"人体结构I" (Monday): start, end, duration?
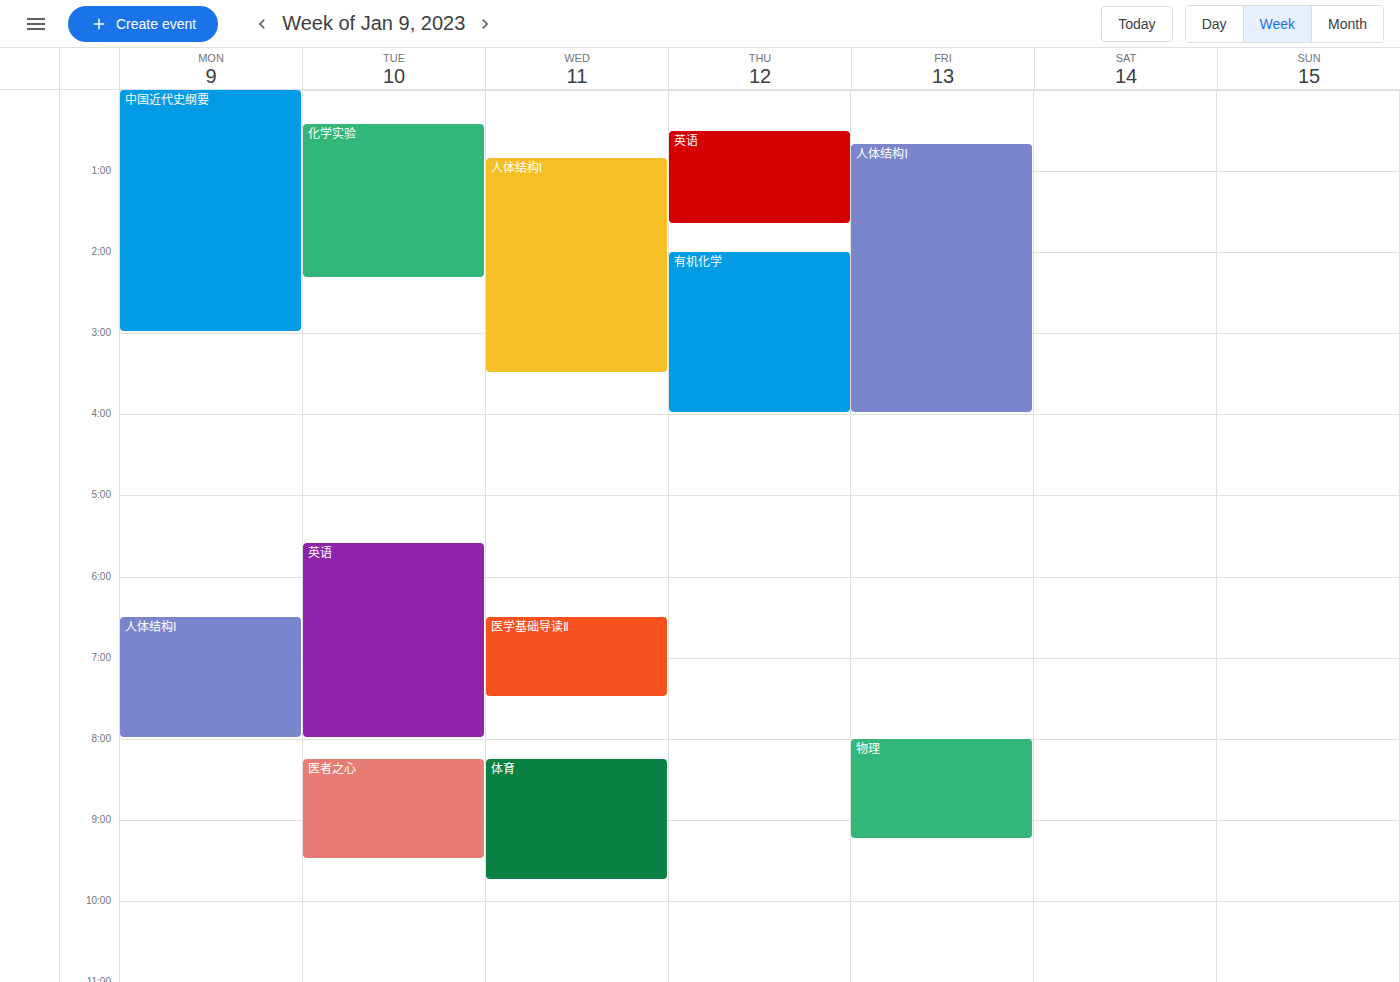
6:30 AM to 8:00 AM, 1 hour 30 minutes